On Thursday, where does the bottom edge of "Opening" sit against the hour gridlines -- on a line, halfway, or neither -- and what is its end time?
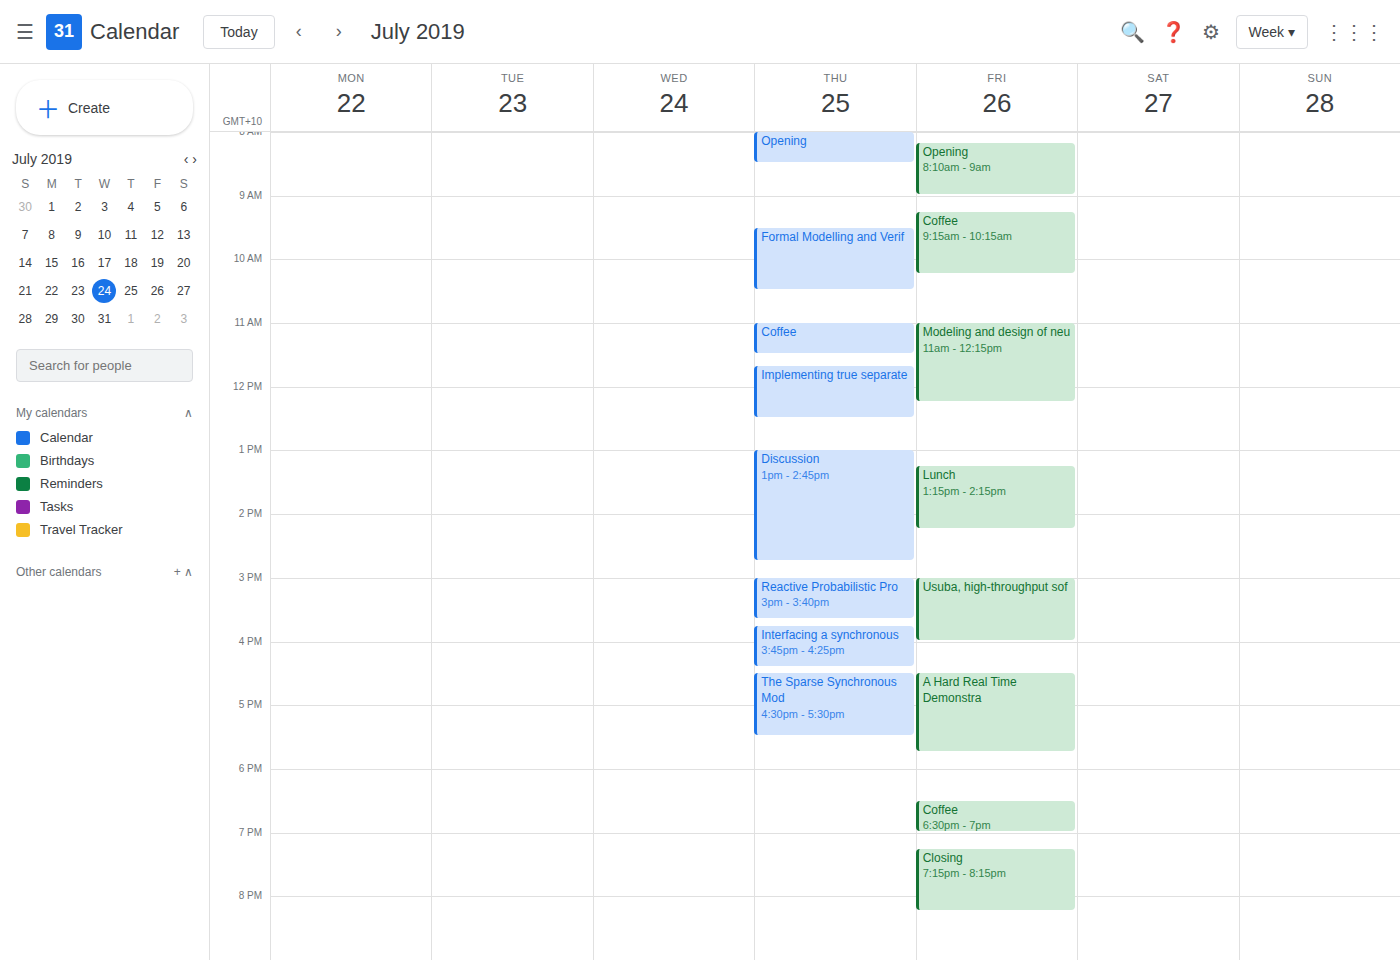
08:30 -- halfway between the 08:00 and 09:00 lines.